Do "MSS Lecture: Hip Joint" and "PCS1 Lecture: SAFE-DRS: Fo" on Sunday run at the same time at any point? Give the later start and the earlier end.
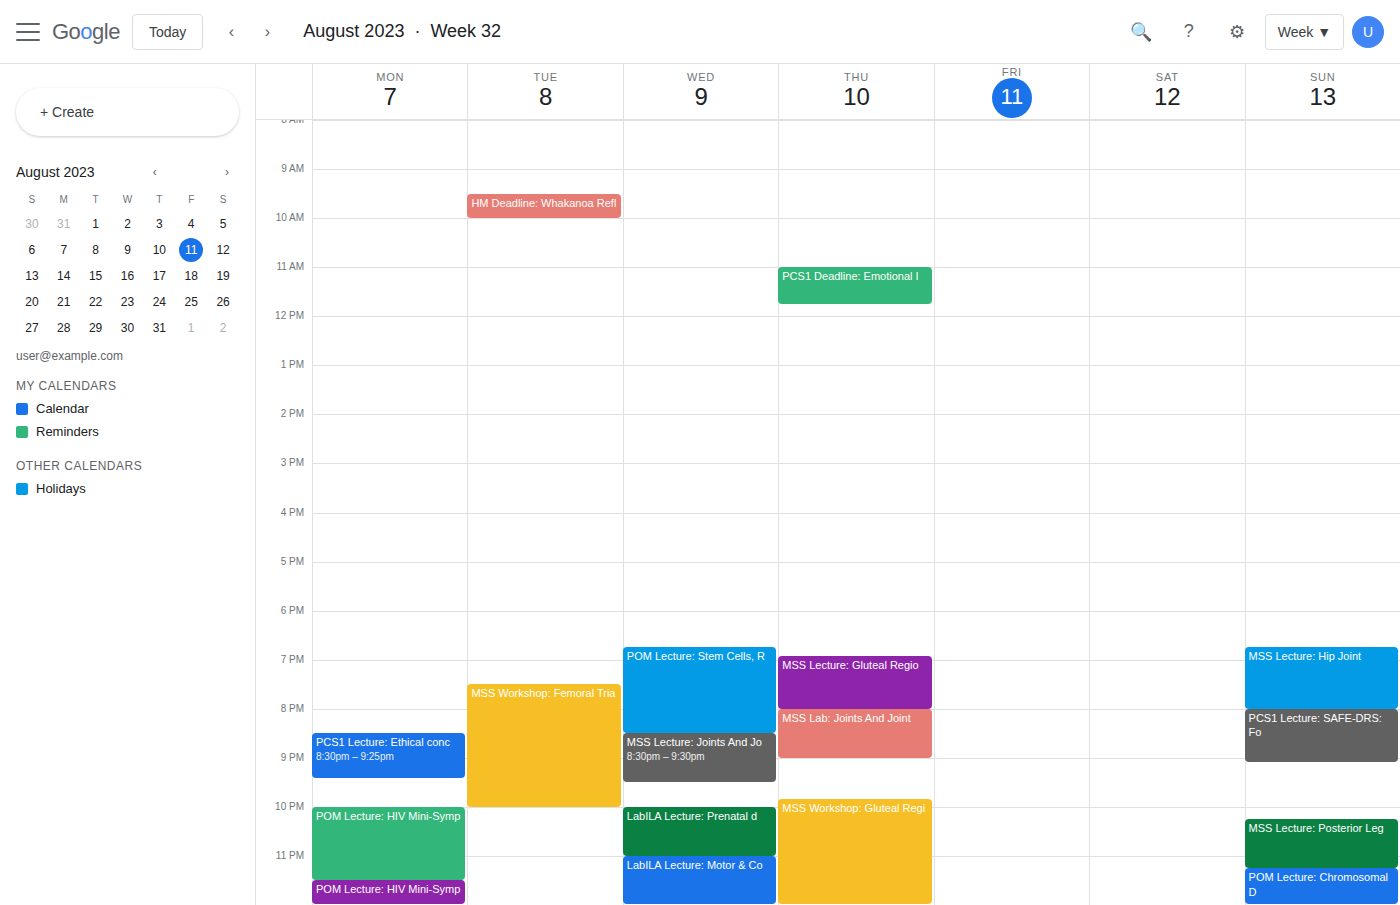
"MSS Lecture: Hip Joint" ends at 8:00 PM, exactly when "PCS1 Lecture: SAFE-DRS: Fo" starts -- they touch but do not overlap.